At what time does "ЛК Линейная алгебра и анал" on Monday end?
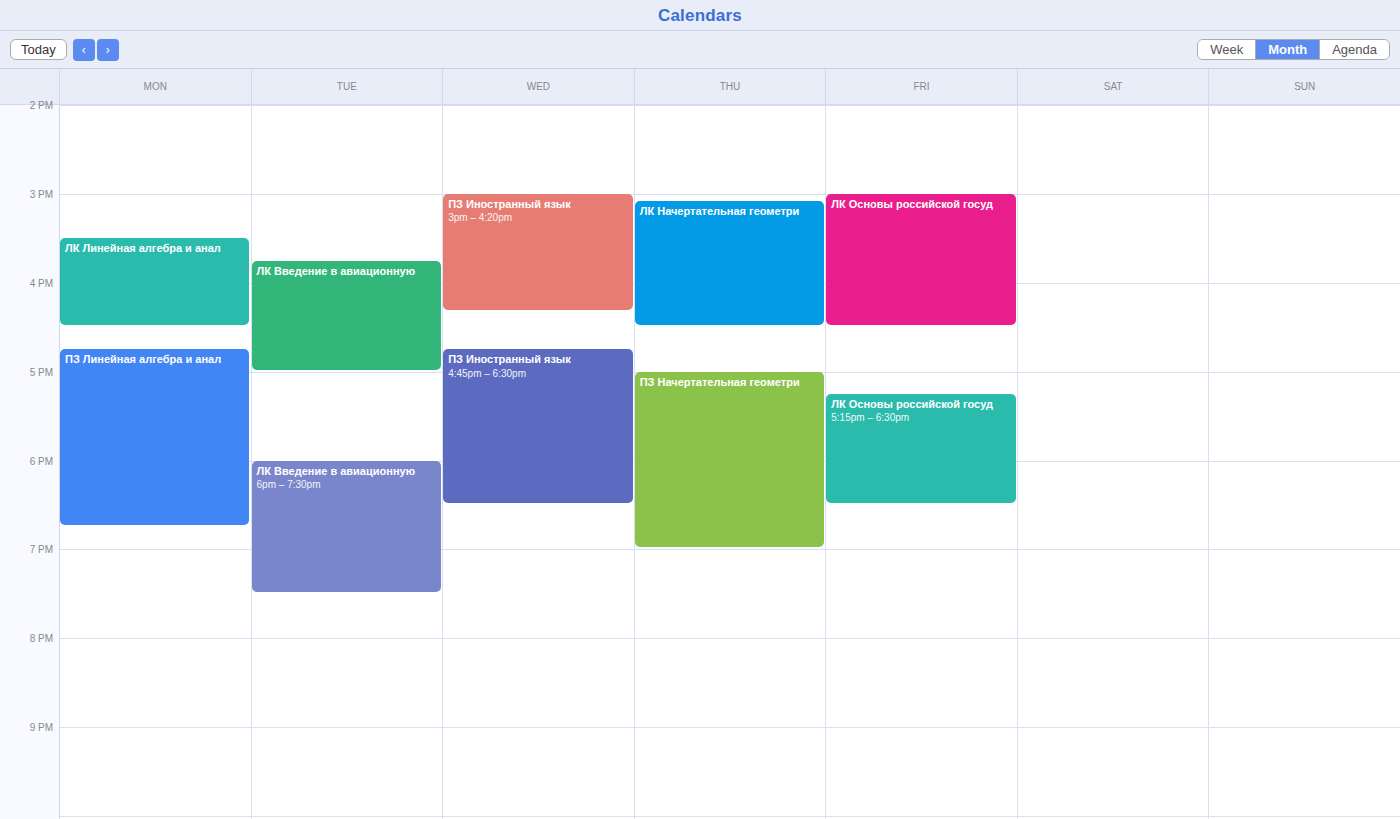
4:30 PM